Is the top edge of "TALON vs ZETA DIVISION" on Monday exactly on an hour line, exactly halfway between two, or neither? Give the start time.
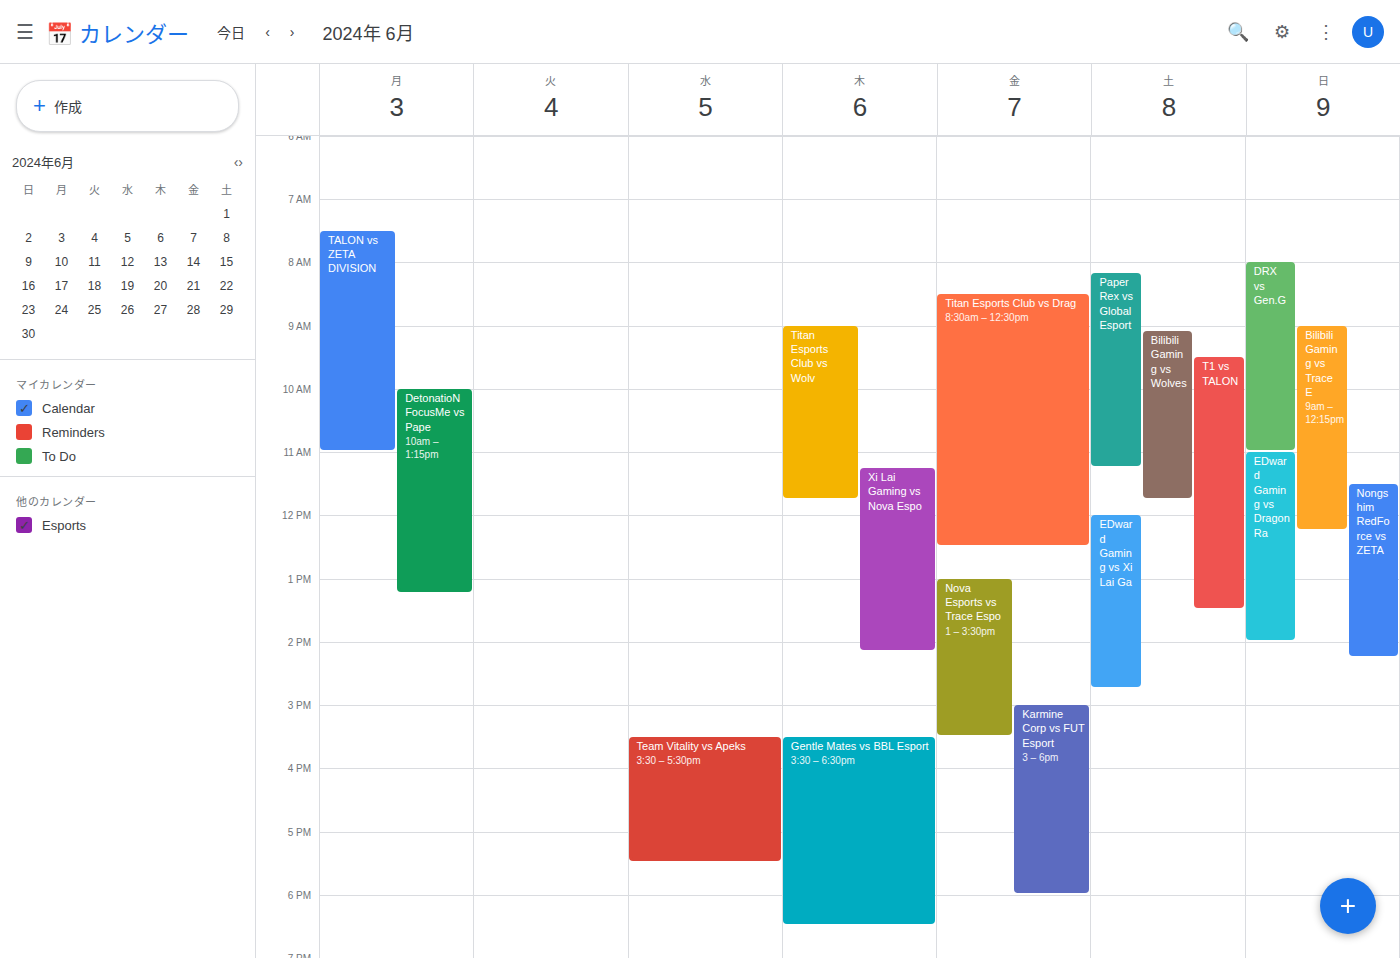
7:30 AM -- halfway between the 7 AM and 8 AM lines.